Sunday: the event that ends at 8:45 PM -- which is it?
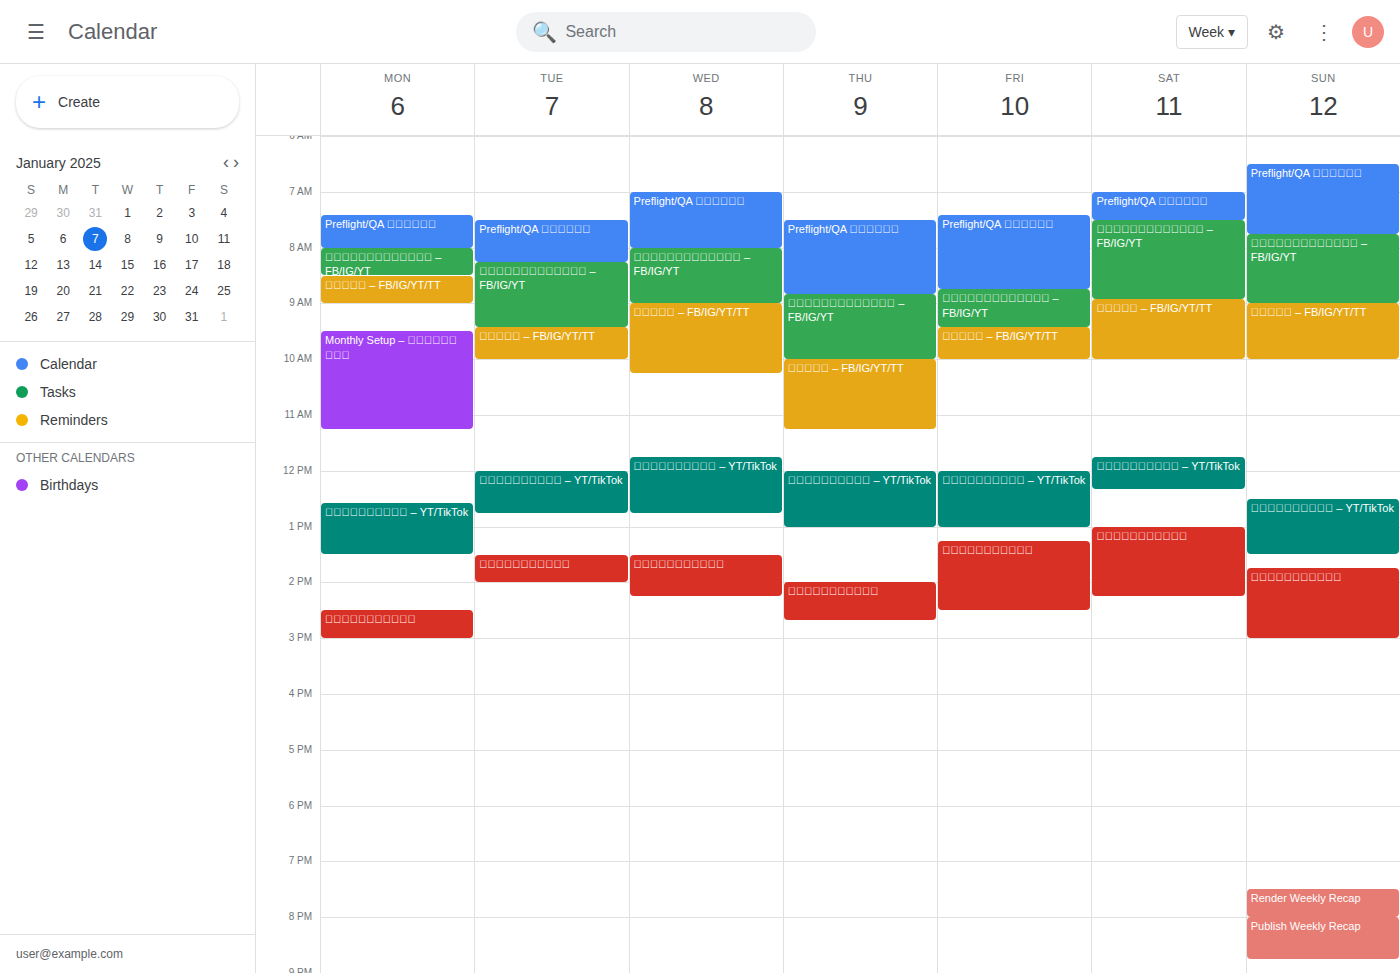
"Publish Weekly Recap"